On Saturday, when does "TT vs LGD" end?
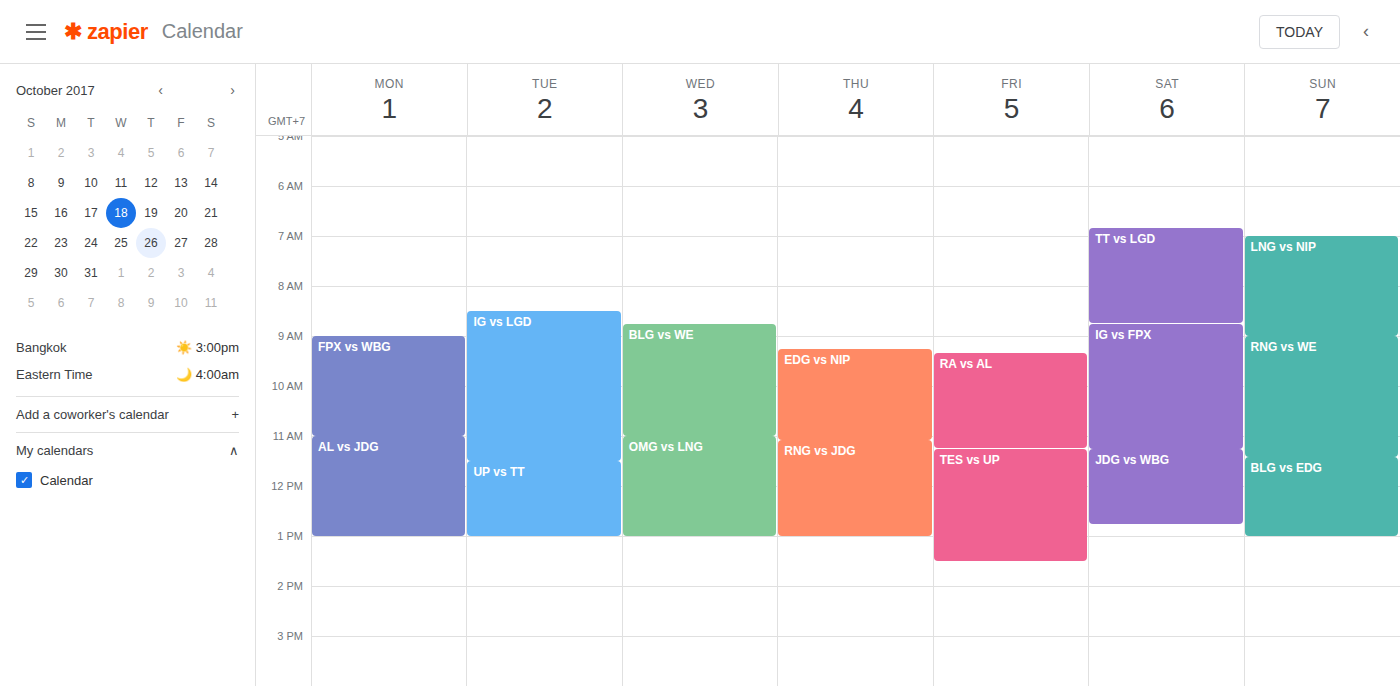
8:45 AM